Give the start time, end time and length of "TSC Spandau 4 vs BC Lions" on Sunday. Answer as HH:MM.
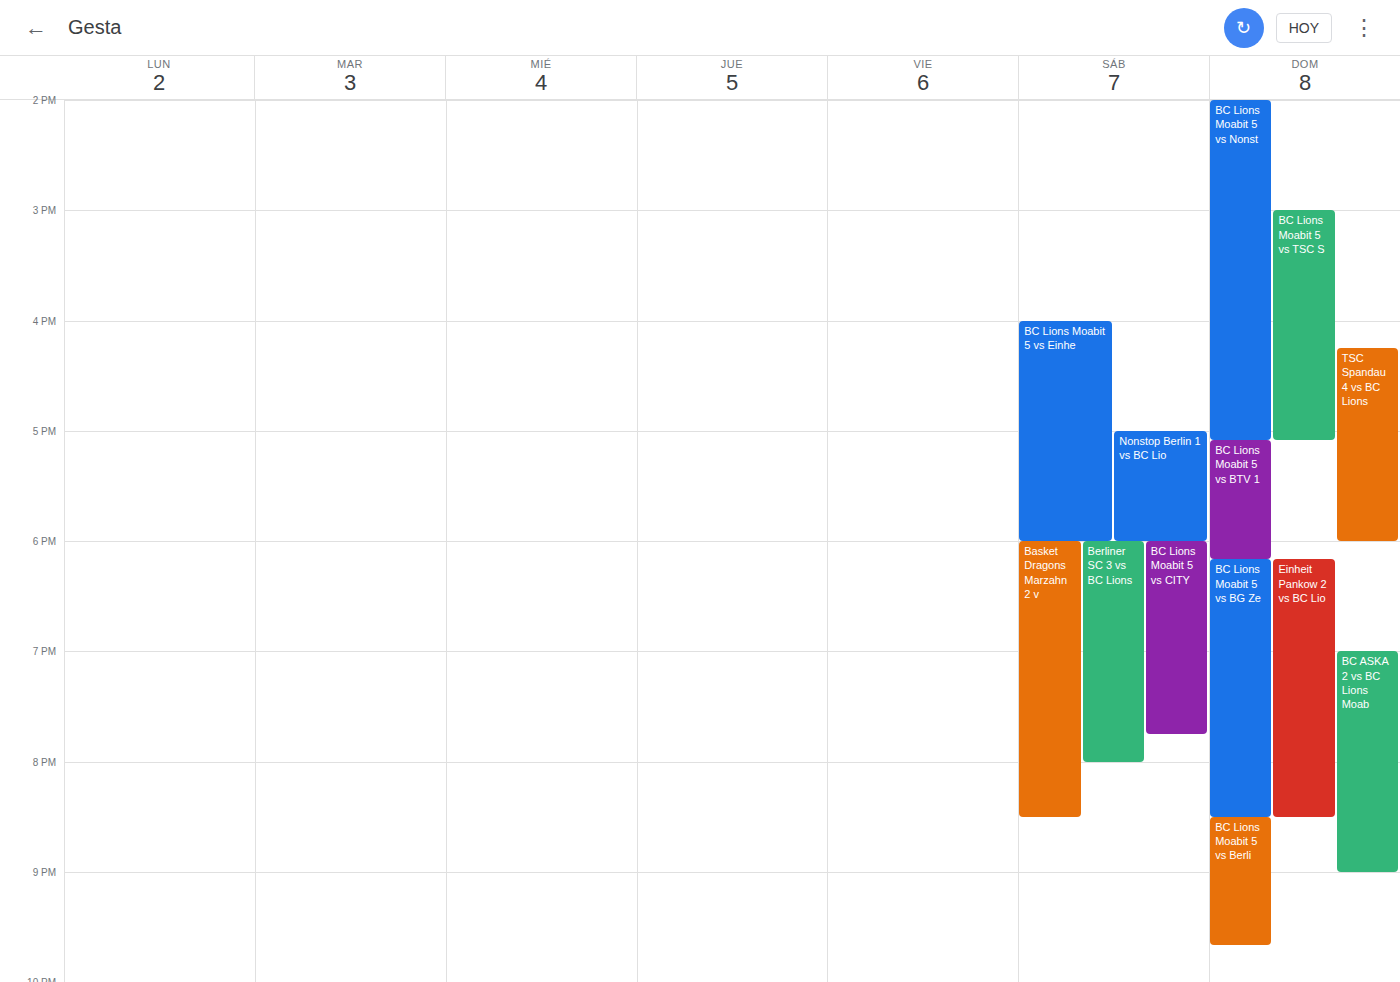
16:15 to 18:00, 1 hour 45 minutes